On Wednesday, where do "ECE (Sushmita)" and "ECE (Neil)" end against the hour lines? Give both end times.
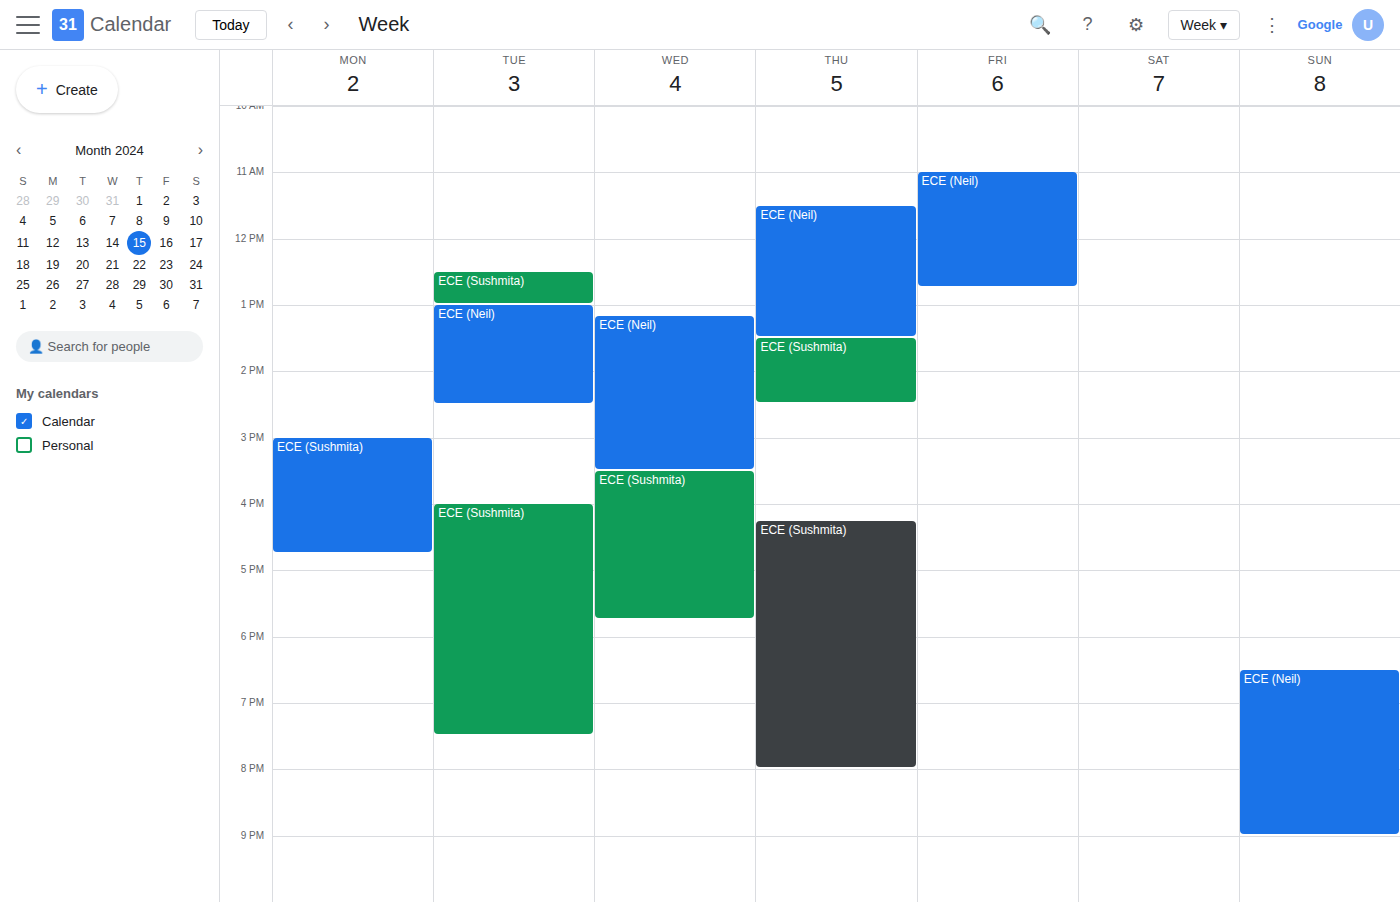
"ECE (Sushmita)": 5:45 PM, neither: three quarters of the way from the 5 PM line to the 6 PM line. "ECE (Neil)": 3:30 PM, halfway between the 3 PM and 4 PM lines.